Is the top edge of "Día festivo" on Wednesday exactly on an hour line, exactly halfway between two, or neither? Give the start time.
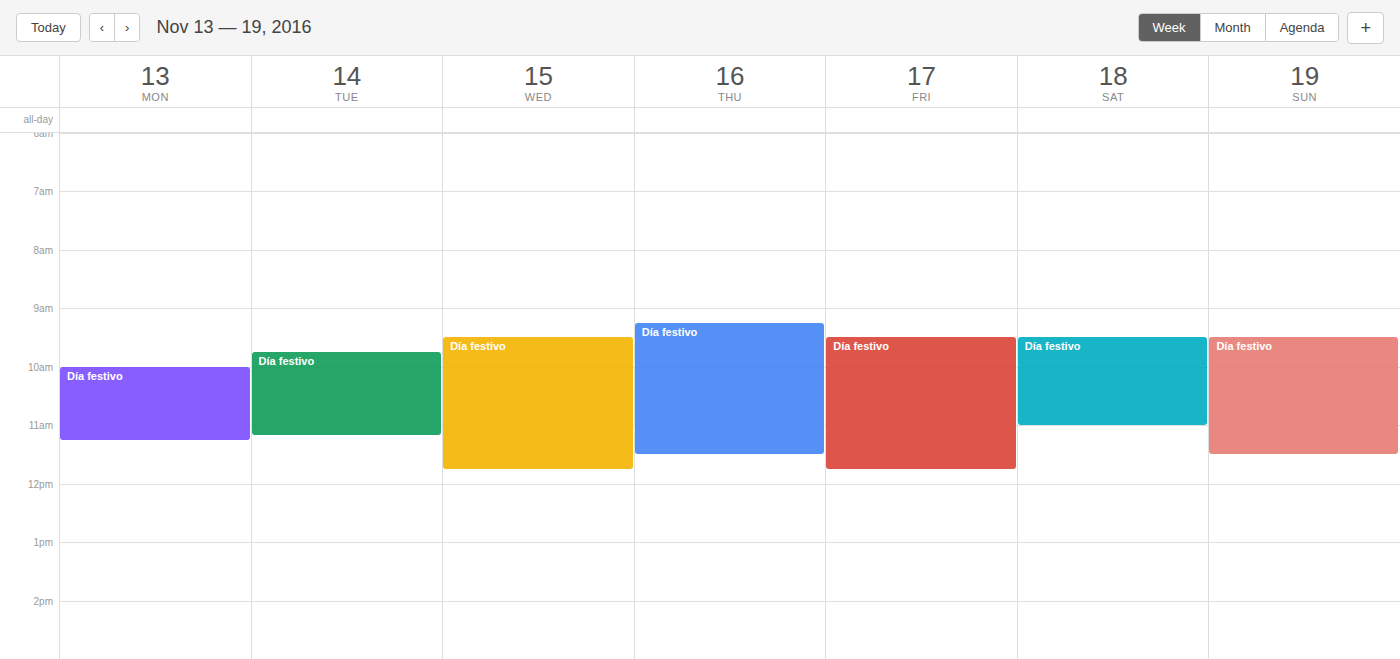
9:30 AM -- halfway between the 9 AM and 10 AM lines.